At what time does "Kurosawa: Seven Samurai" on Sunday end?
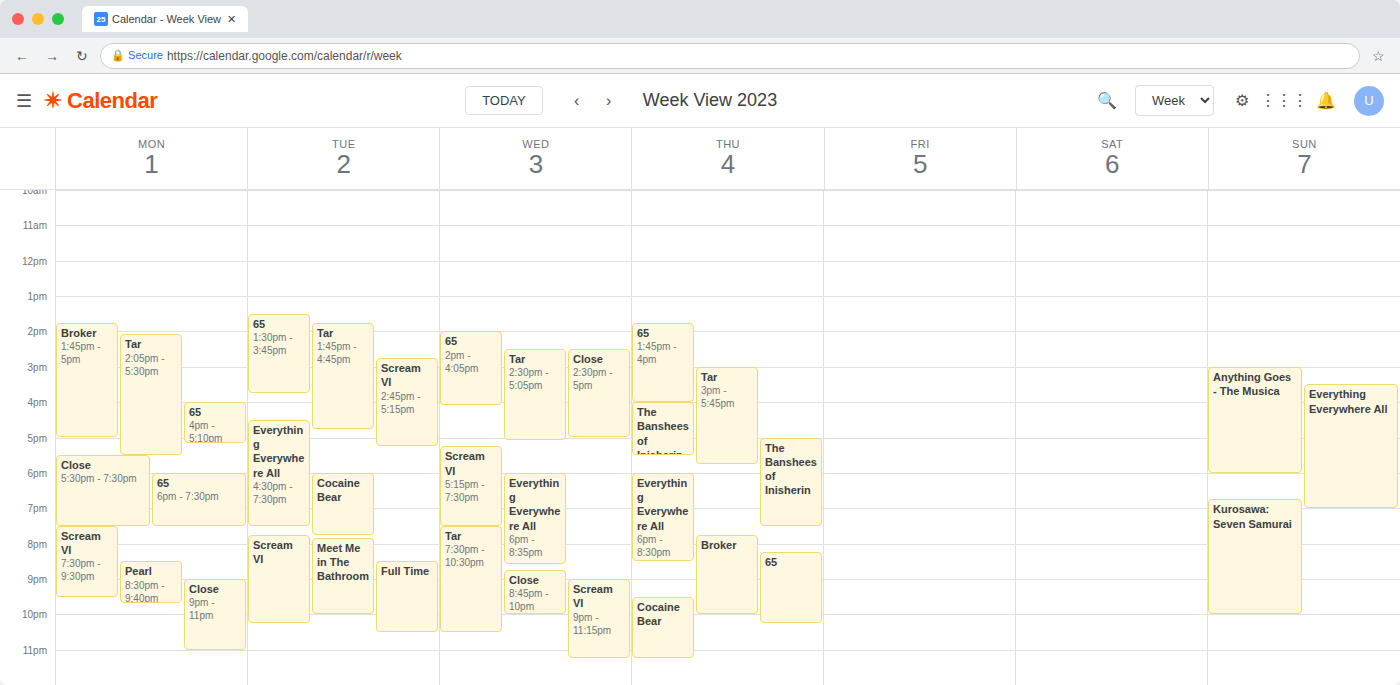
22:00